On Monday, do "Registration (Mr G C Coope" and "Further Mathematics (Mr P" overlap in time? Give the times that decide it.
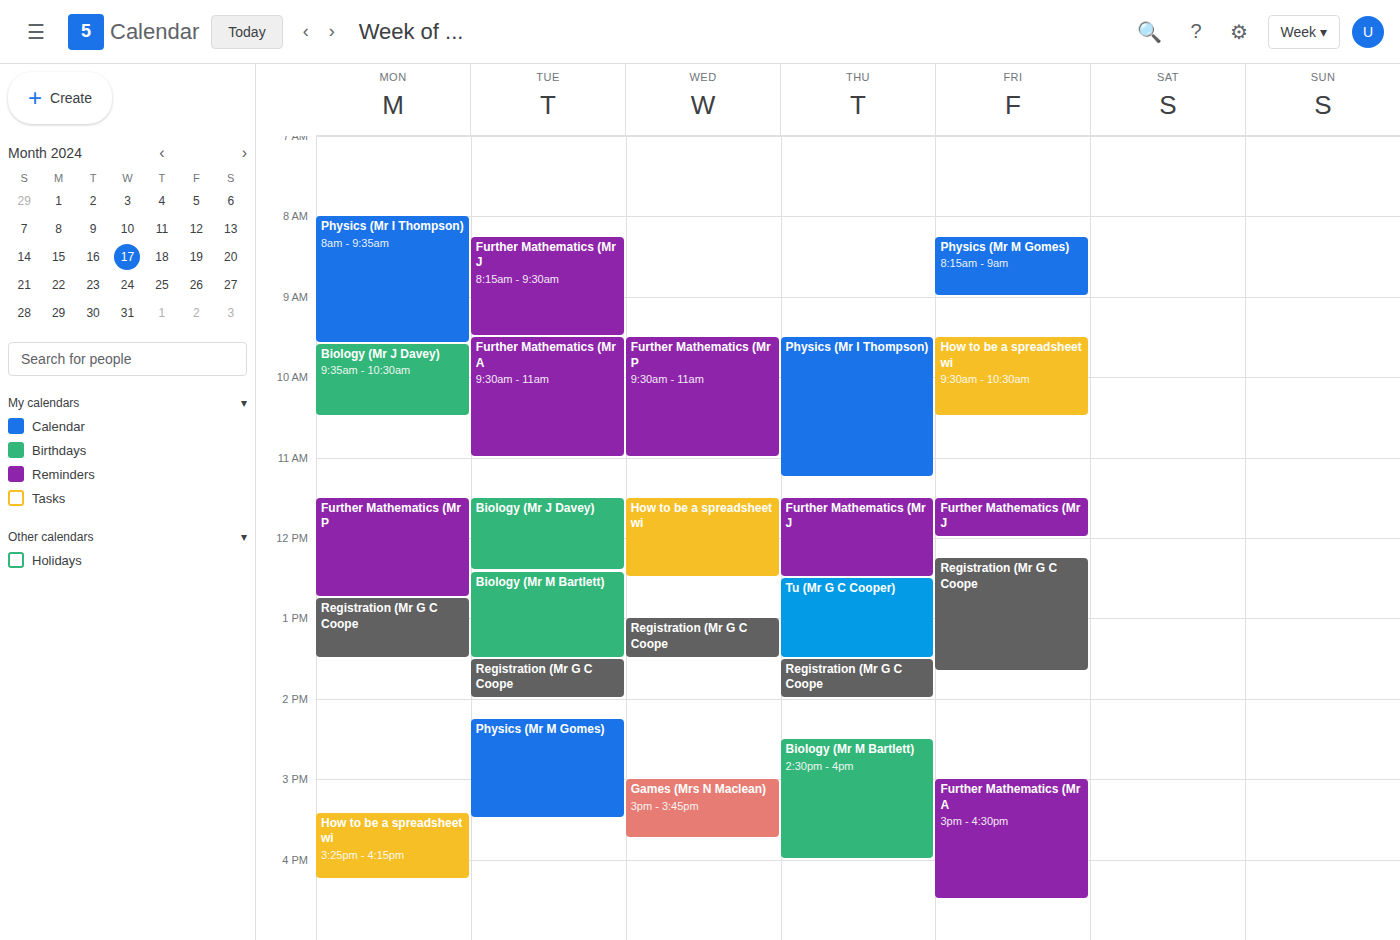
"Further Mathematics (Mr P" ends at 12:45 PM, exactly when "Registration (Mr G C Coope" starts -- they touch but do not overlap.